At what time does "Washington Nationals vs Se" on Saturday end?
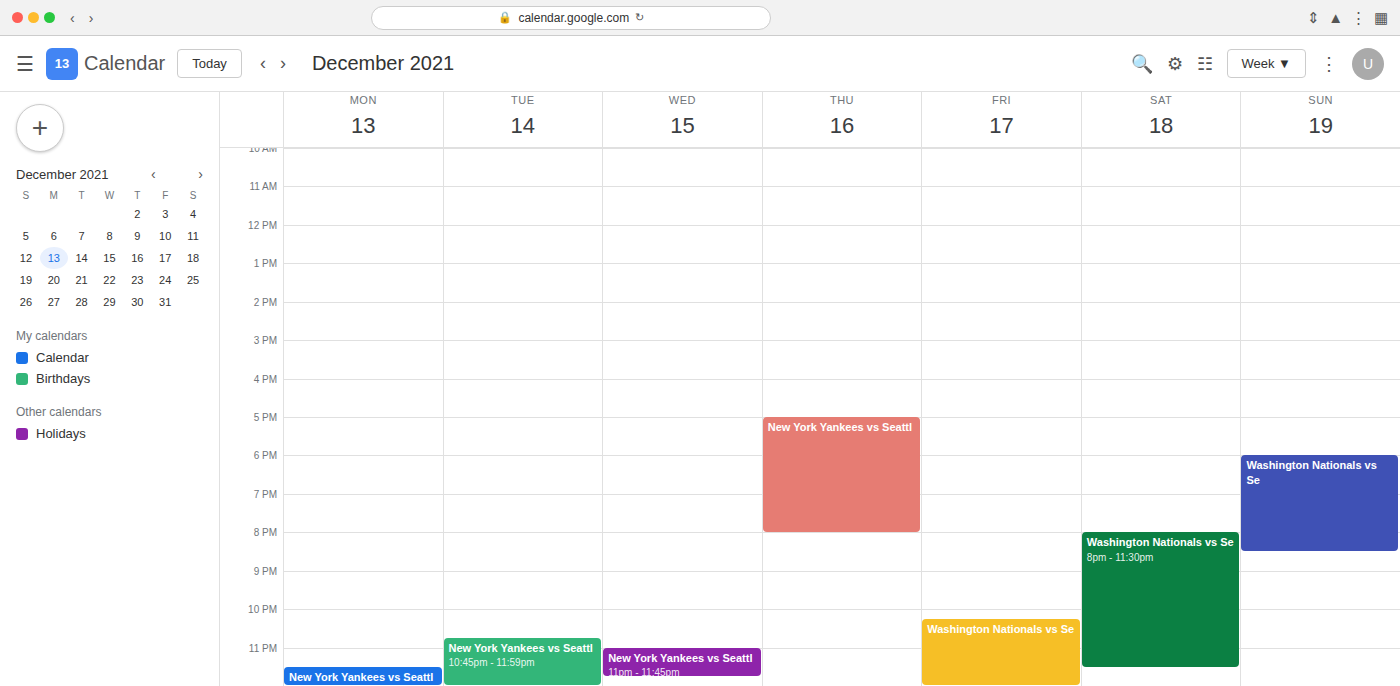
11:30 PM